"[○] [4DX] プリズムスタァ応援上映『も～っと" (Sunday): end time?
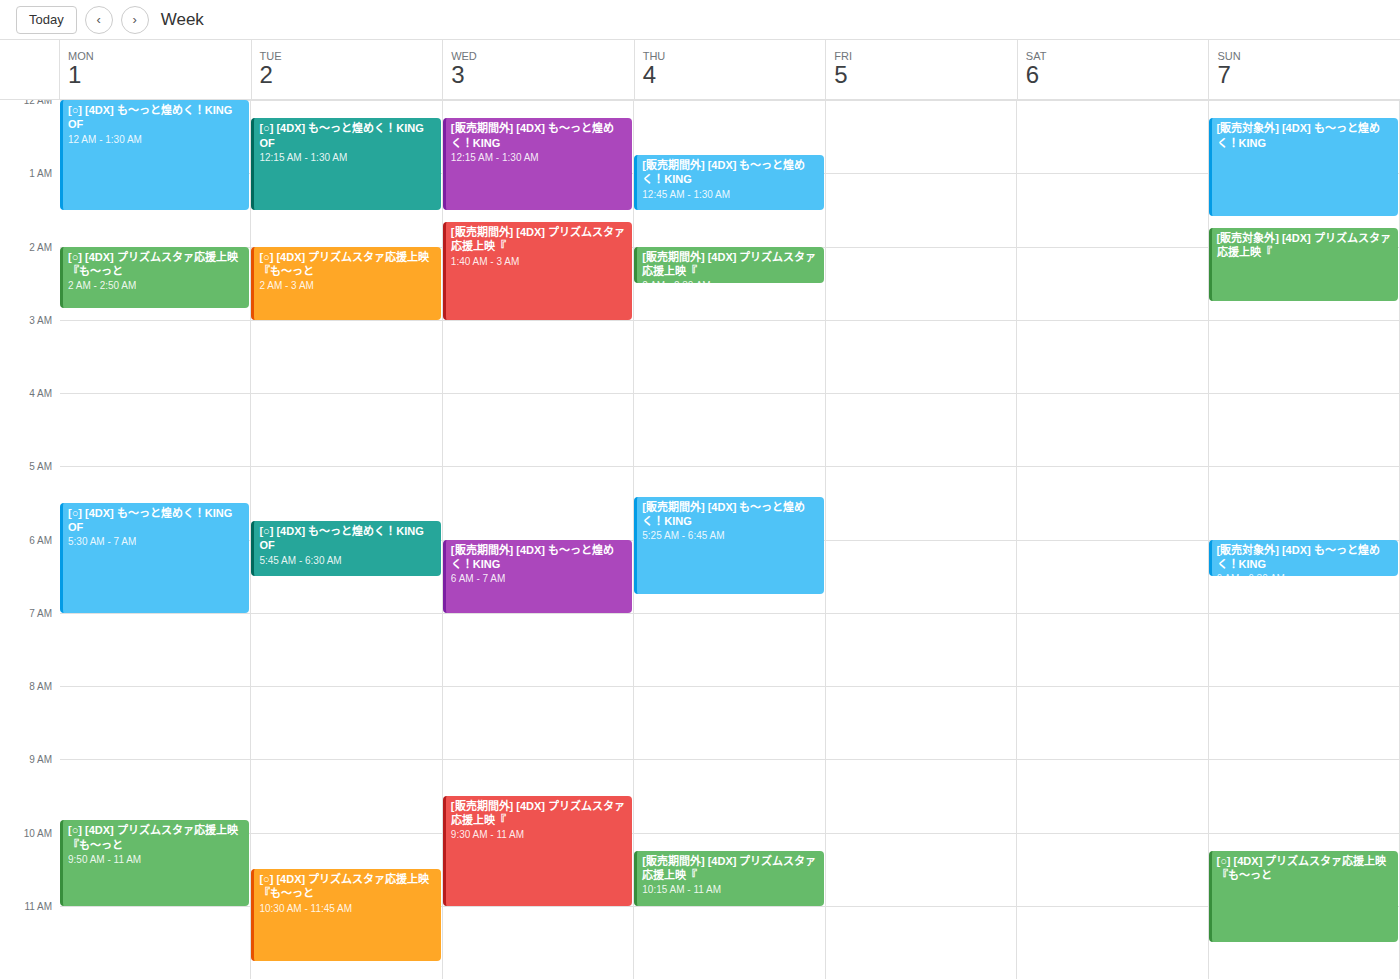
11:30 AM